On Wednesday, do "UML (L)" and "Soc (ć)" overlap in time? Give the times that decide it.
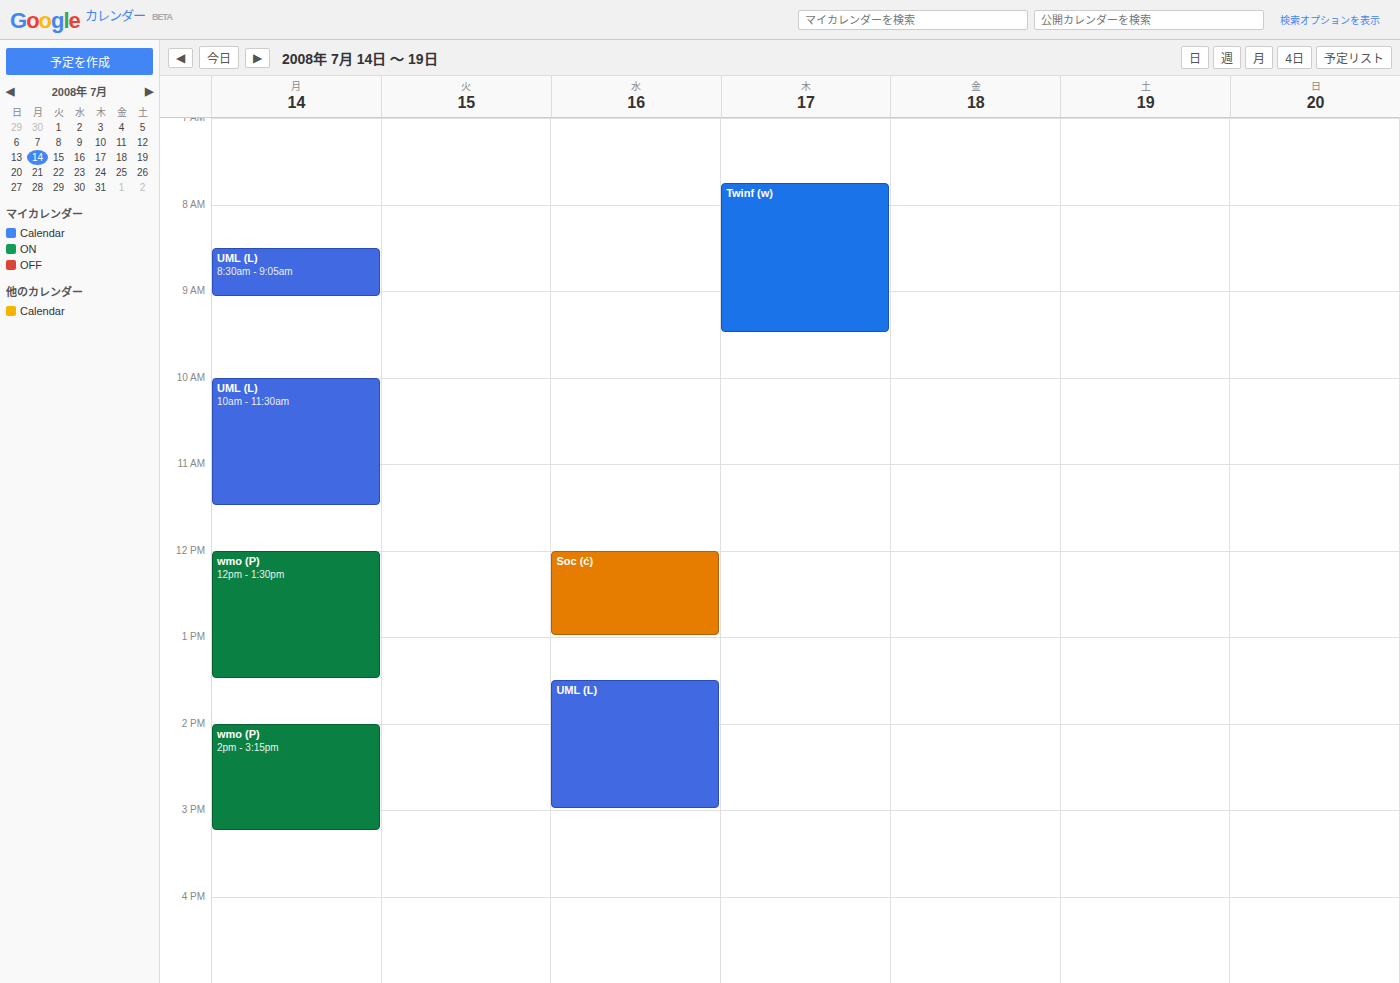
"Soc (ć)" ends at 1:00 PM and "UML (L)" starts at 1:30 PM -- no overlap.